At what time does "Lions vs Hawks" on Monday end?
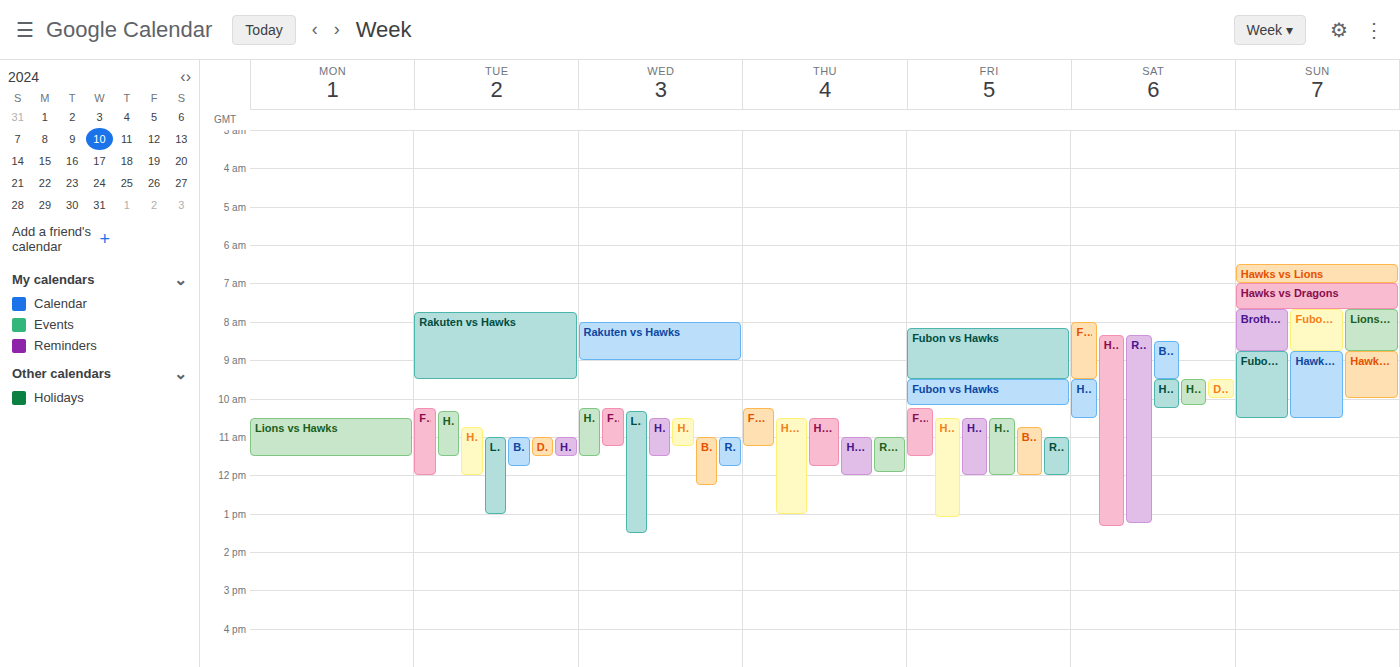
11:30 AM